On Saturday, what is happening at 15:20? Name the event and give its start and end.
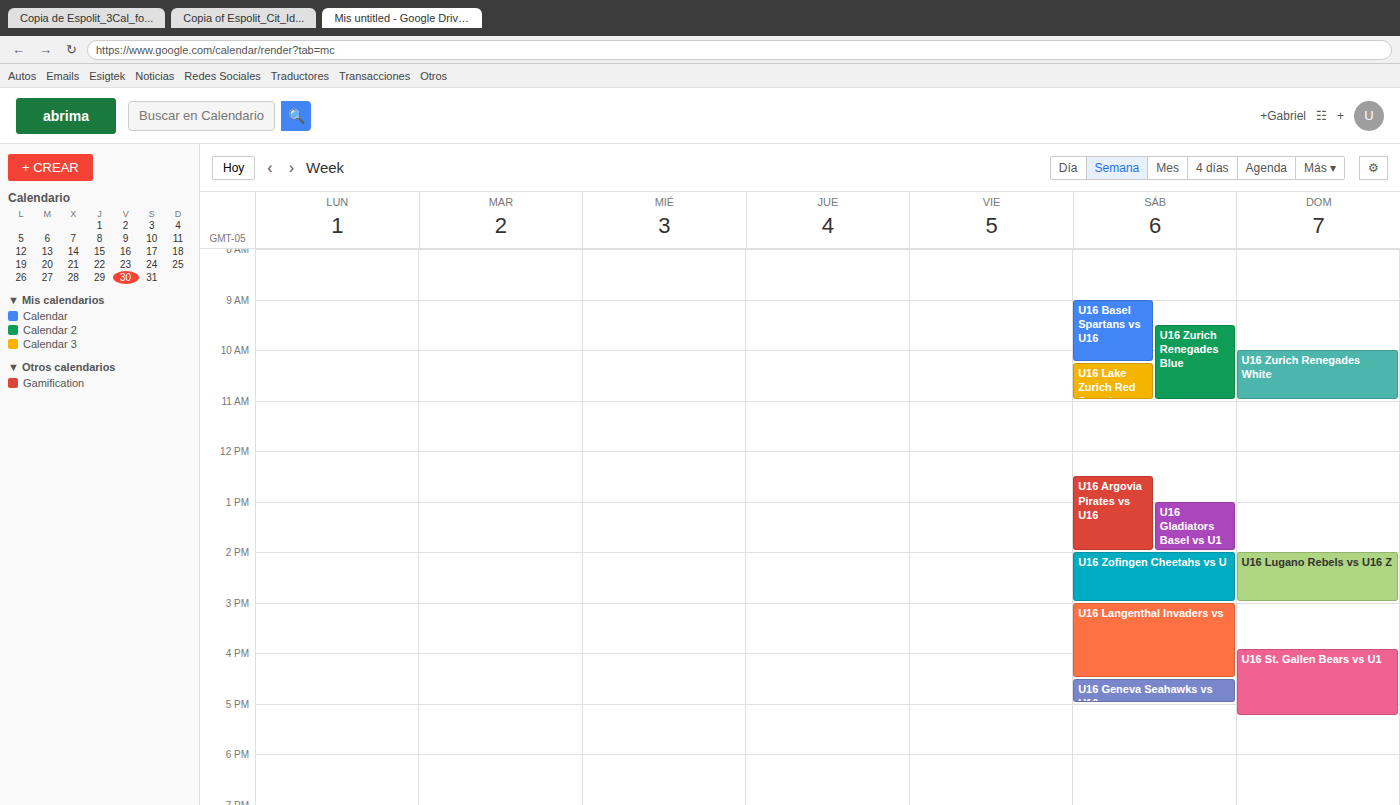
"U16 Langenthal Invaders vs", 15:00 to 16:30